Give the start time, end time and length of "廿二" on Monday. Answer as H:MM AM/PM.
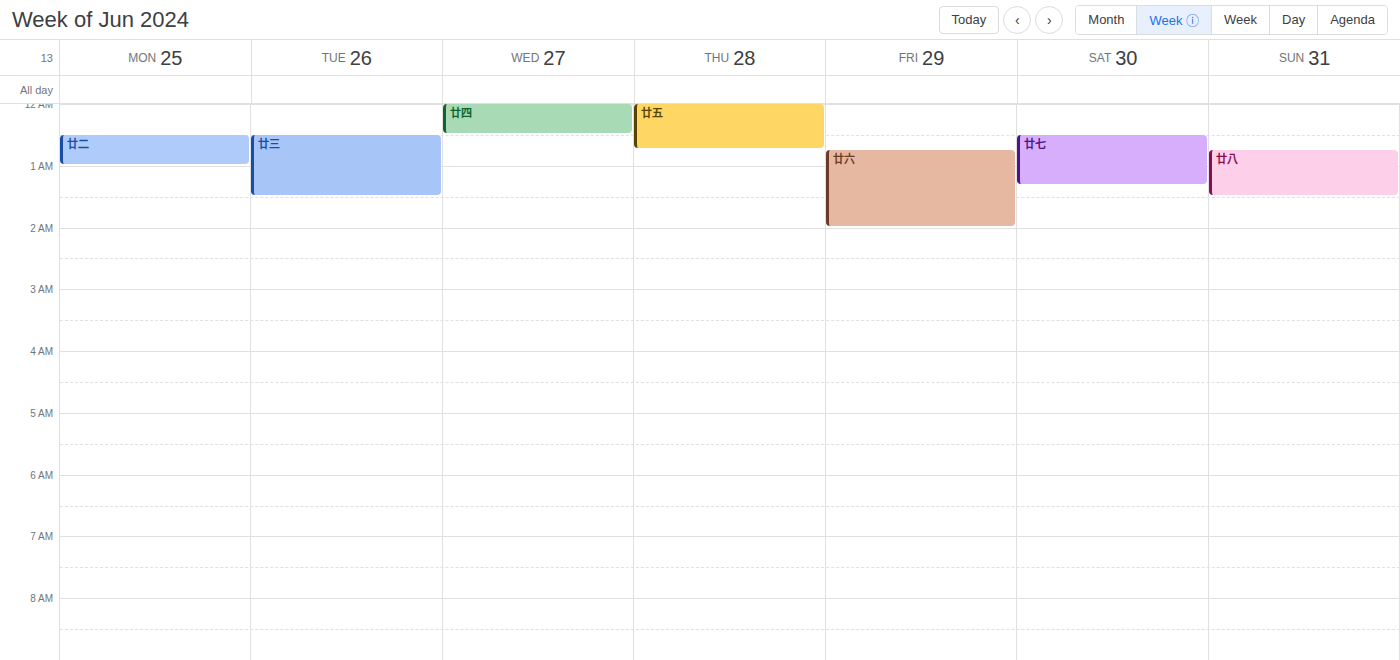
12:30 AM to 1:00 AM, 30 minutes